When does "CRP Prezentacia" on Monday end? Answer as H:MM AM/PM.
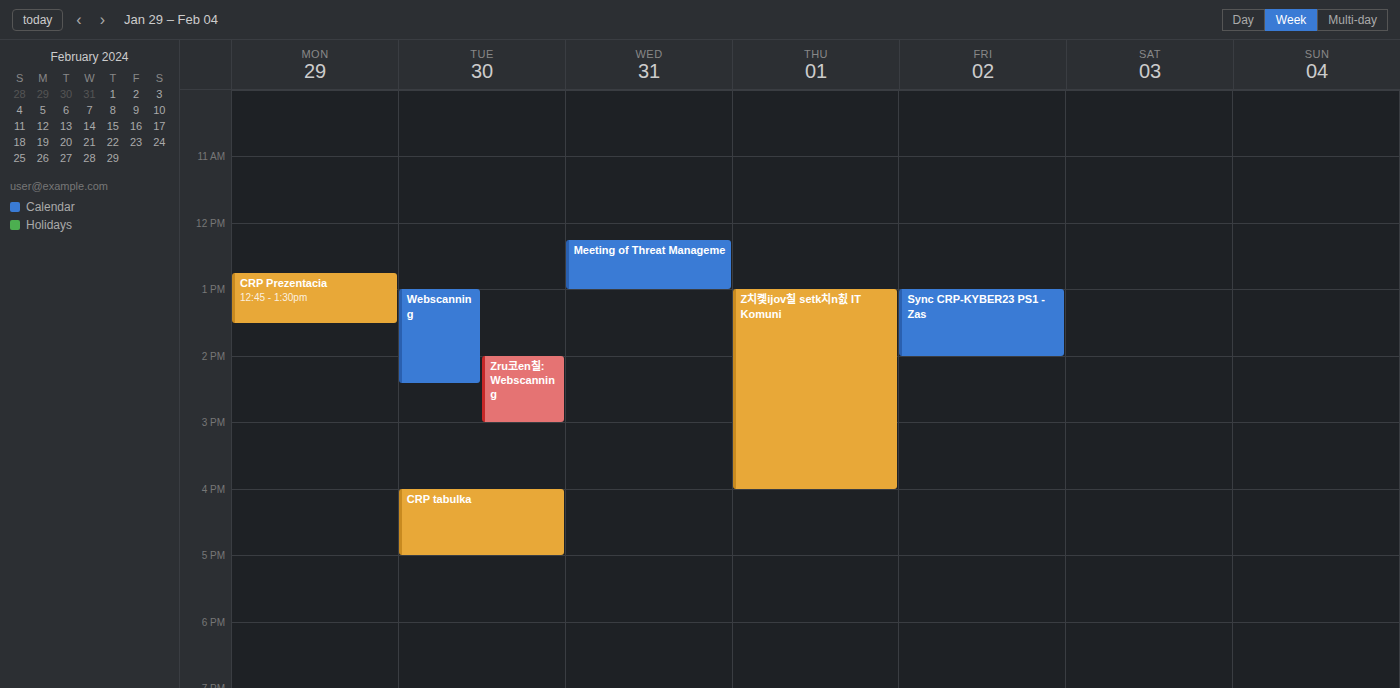
1:30 PM